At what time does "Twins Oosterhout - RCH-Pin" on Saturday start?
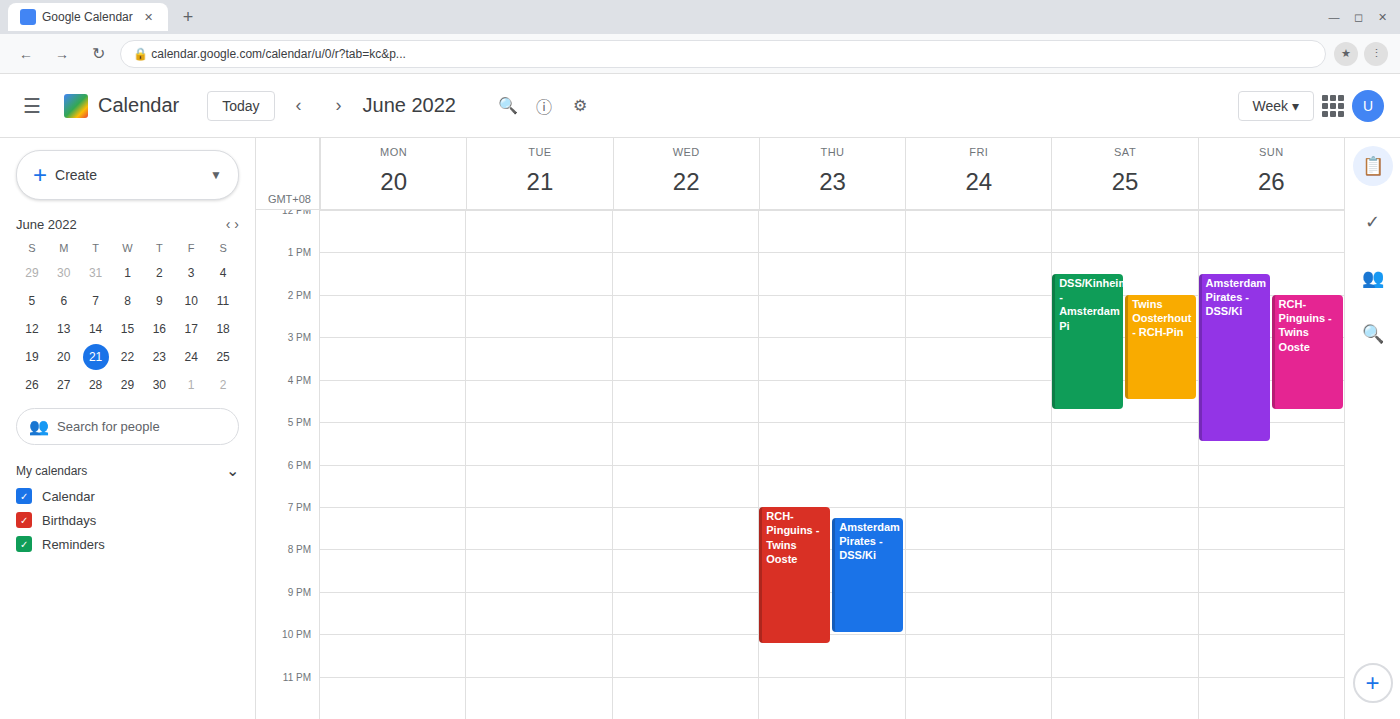
2:00 PM